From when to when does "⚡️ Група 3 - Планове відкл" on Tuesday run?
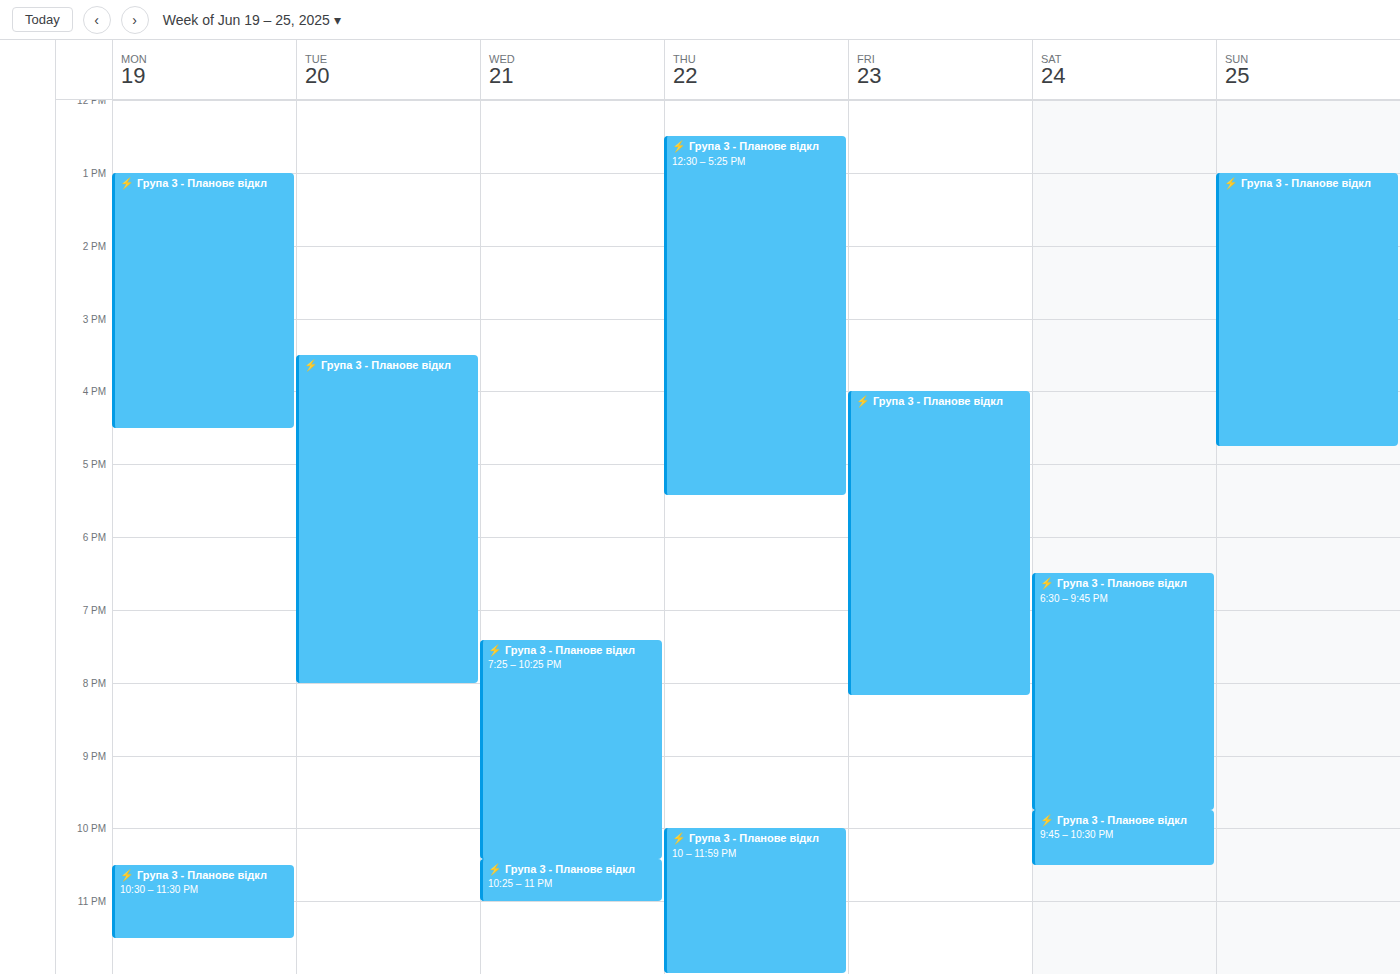
3:30 PM to 8:00 PM